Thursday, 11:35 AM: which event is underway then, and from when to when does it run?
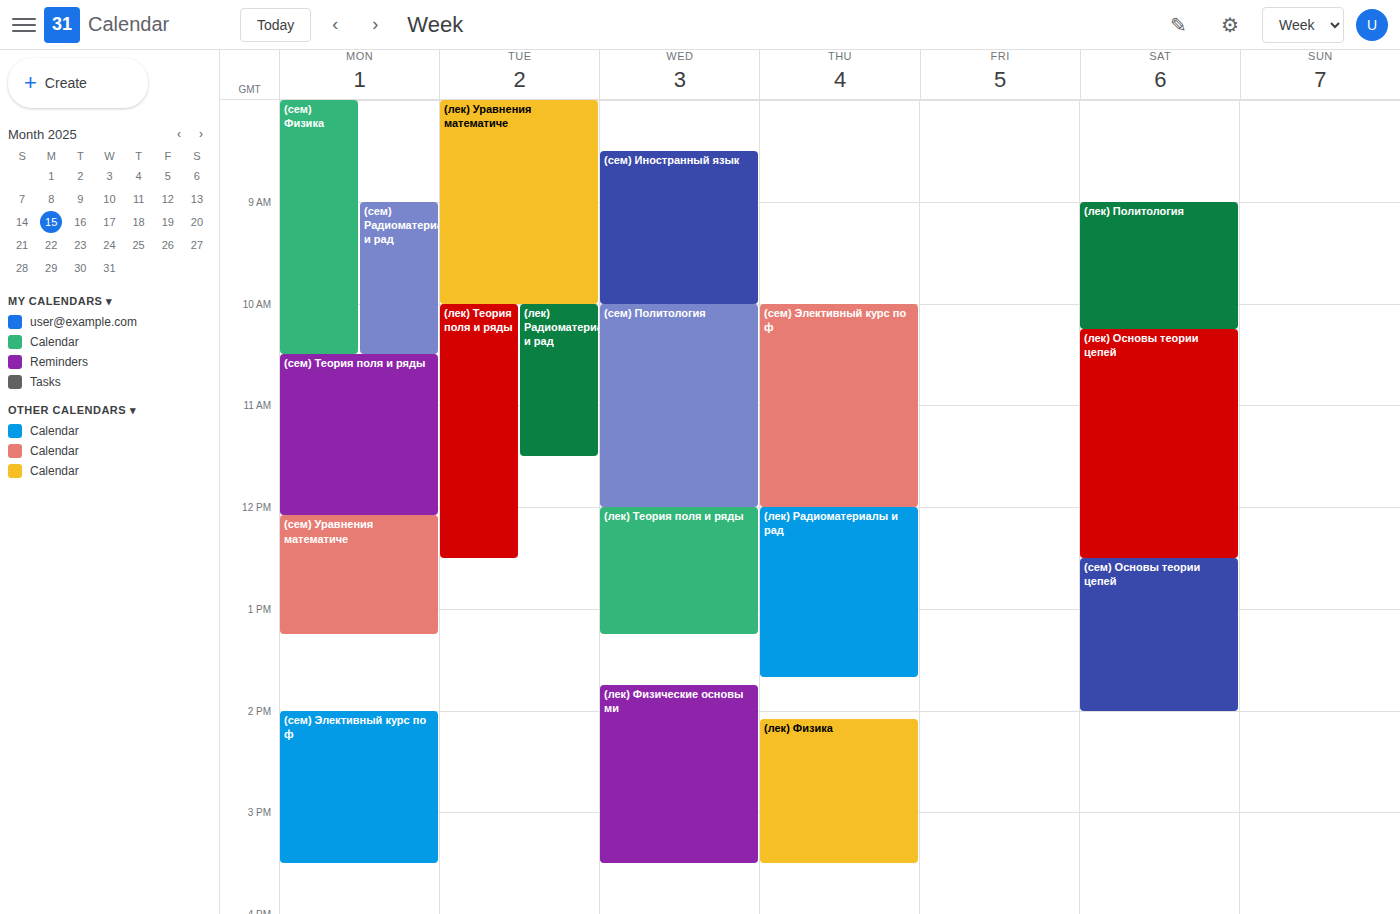
"(сем) Элективный курс по ф", 10:00 AM to 12:00 PM